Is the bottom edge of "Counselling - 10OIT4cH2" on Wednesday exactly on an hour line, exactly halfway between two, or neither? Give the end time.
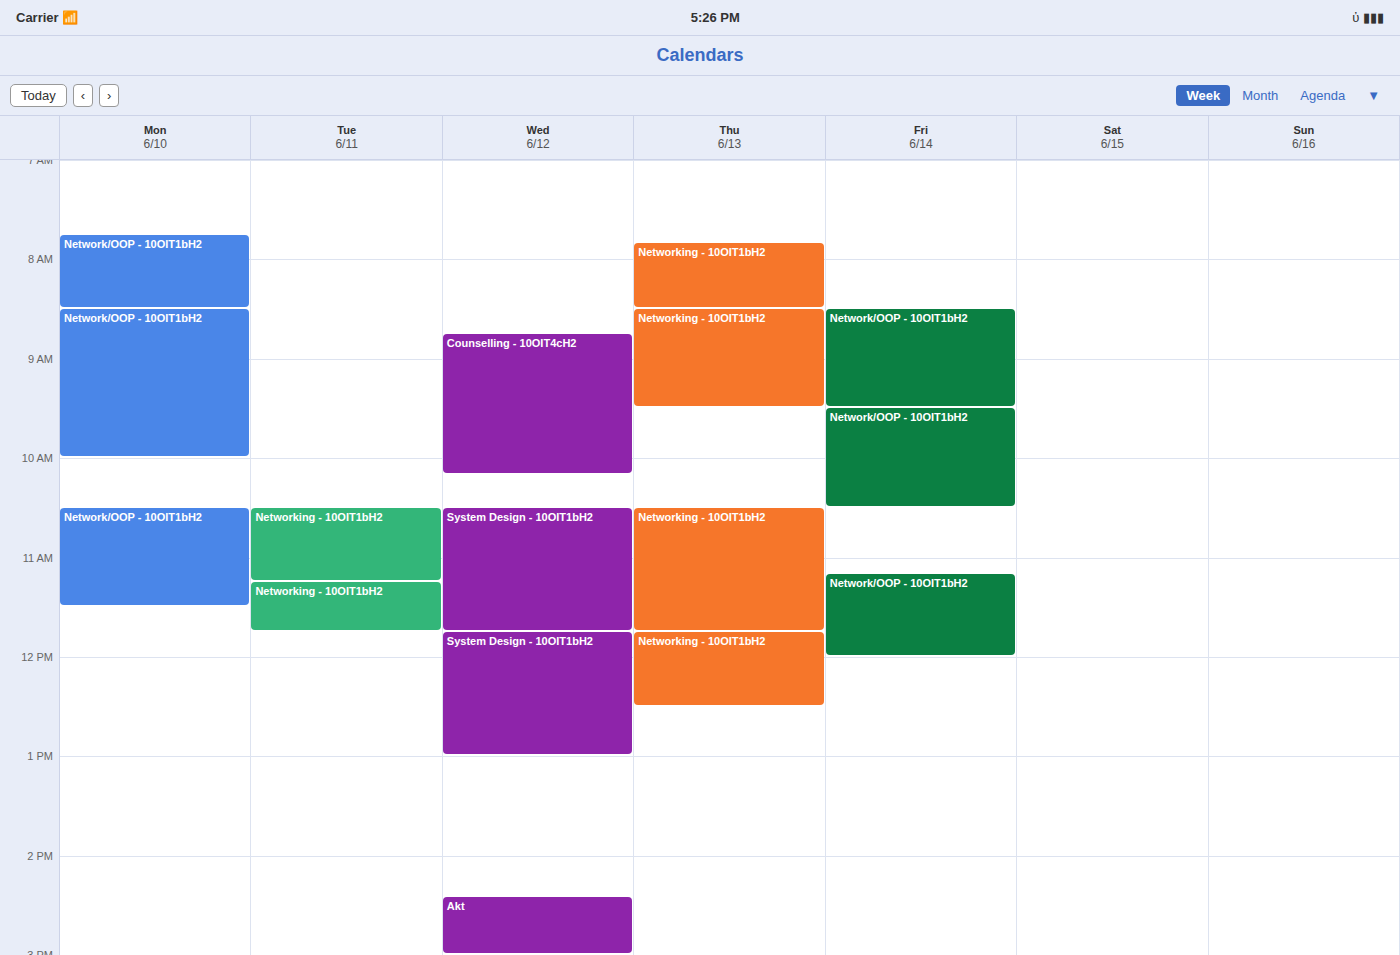
10:10 AM -- neither: 10 minutes below the 10 AM line and 50 minutes above the 11 AM line.